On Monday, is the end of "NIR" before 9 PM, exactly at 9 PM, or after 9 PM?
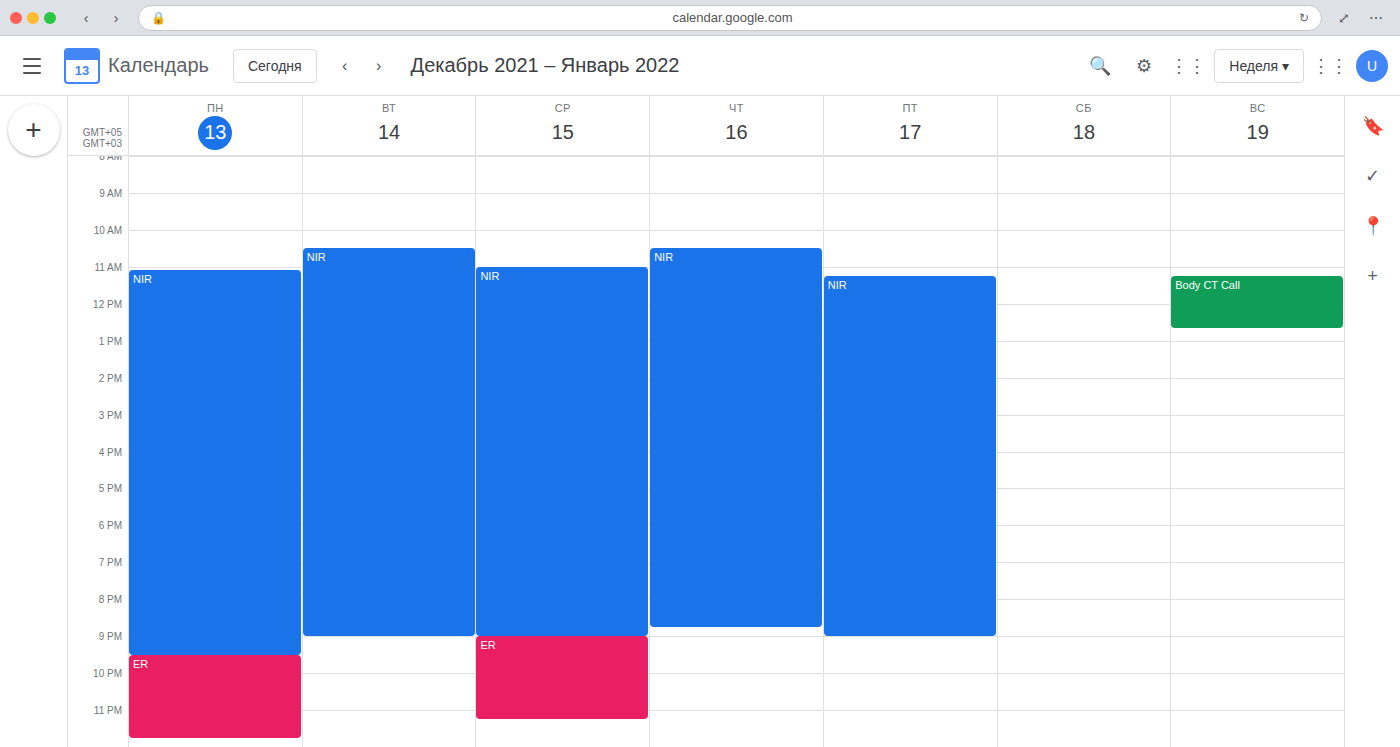
9:30 PM -- after 9 PM, 30 minutes below the 9 PM line.